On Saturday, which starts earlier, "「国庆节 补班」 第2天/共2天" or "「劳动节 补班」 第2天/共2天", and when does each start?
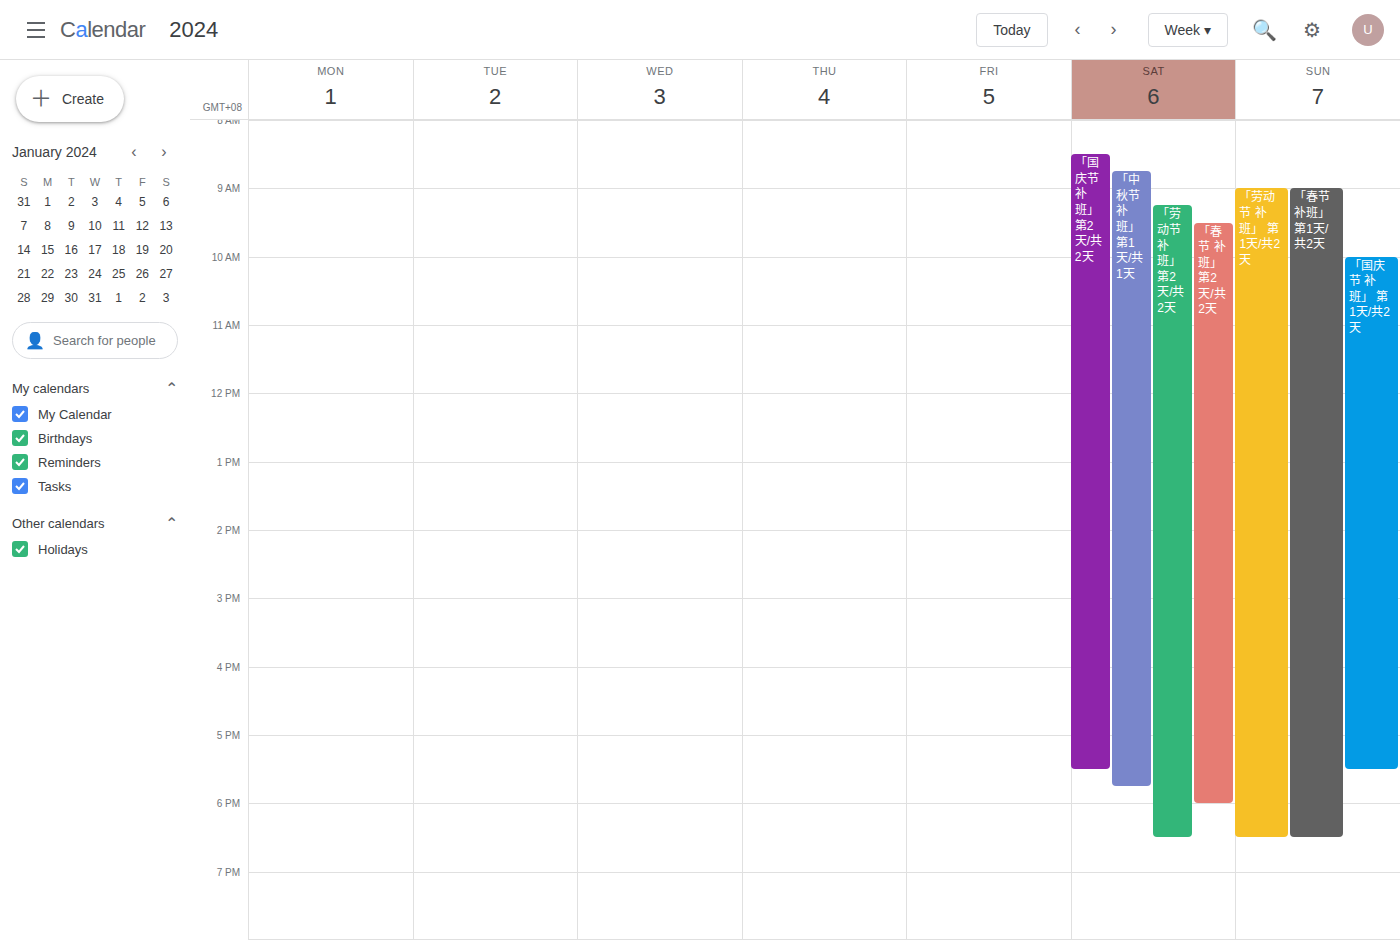
"「国庆节 补班」 第2天/共2天" 8:30 AM; "「劳动节 补班」 第2天/共2天" 9:15 AM.